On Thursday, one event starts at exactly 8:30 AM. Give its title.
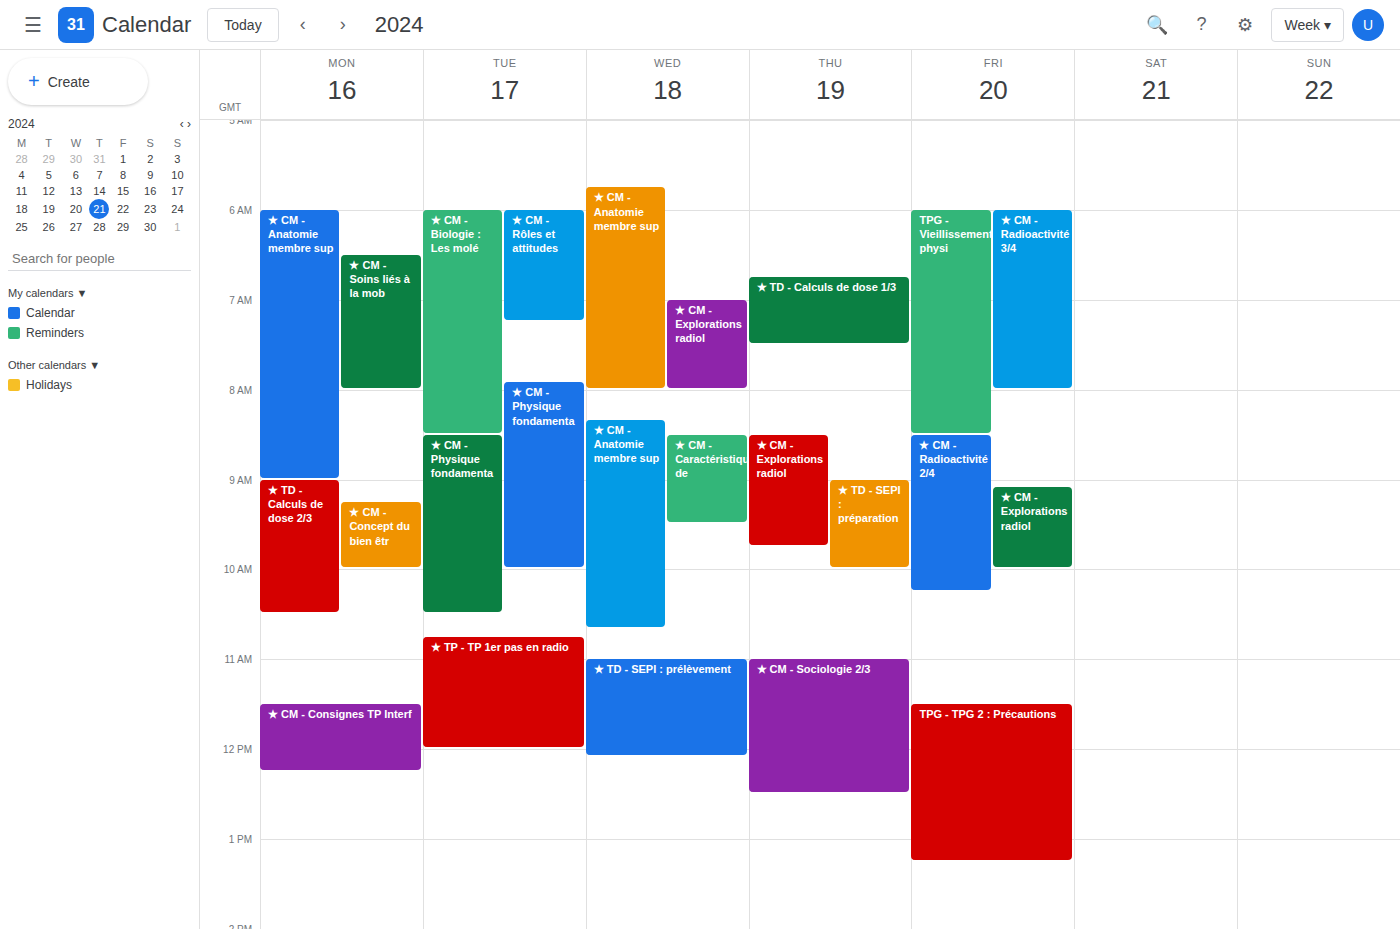
"★ CM - Explorations radiol"